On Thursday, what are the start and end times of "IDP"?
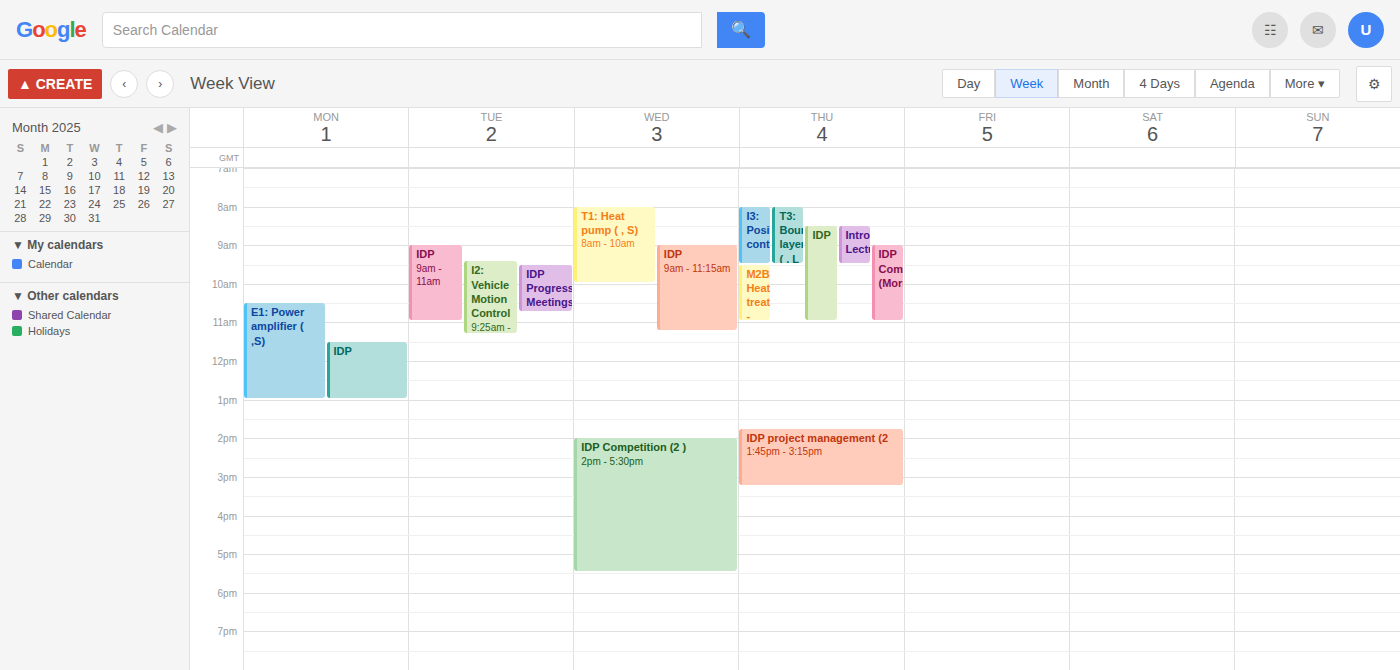
8:30 AM to 11:00 AM